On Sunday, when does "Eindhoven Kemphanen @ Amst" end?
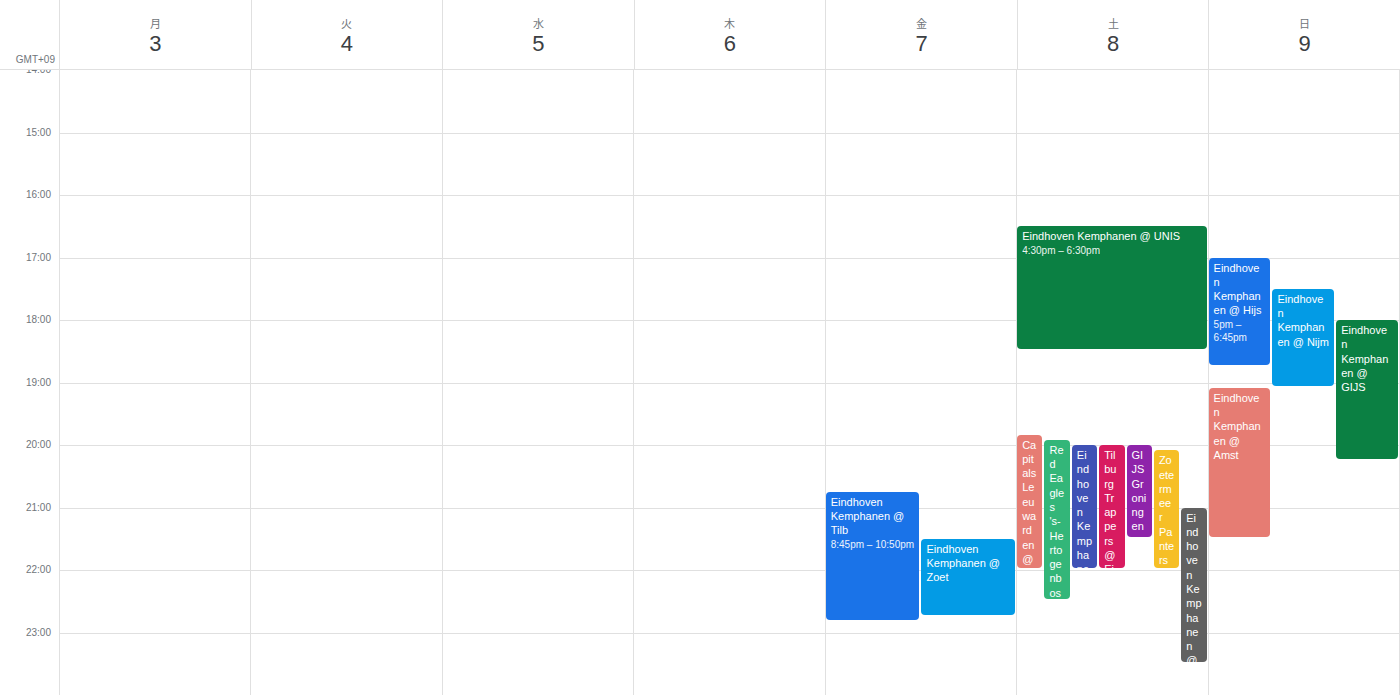
9:30 PM